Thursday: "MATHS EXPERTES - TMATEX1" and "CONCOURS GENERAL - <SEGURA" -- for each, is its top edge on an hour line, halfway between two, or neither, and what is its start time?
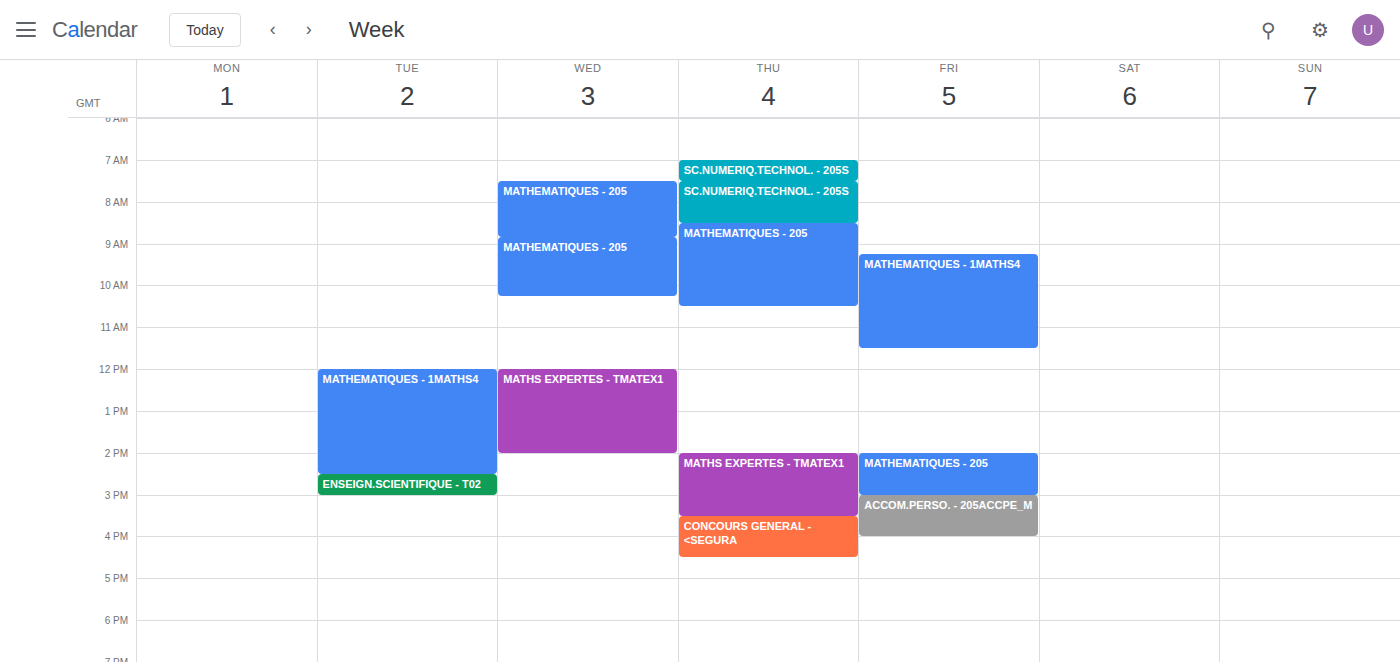
"MATHS EXPERTES - TMATEX1": 14:00, exactly on the 14:00 line. "CONCOURS GENERAL - <SEGURA": 15:30, halfway between the 15:00 and 16:00 lines.